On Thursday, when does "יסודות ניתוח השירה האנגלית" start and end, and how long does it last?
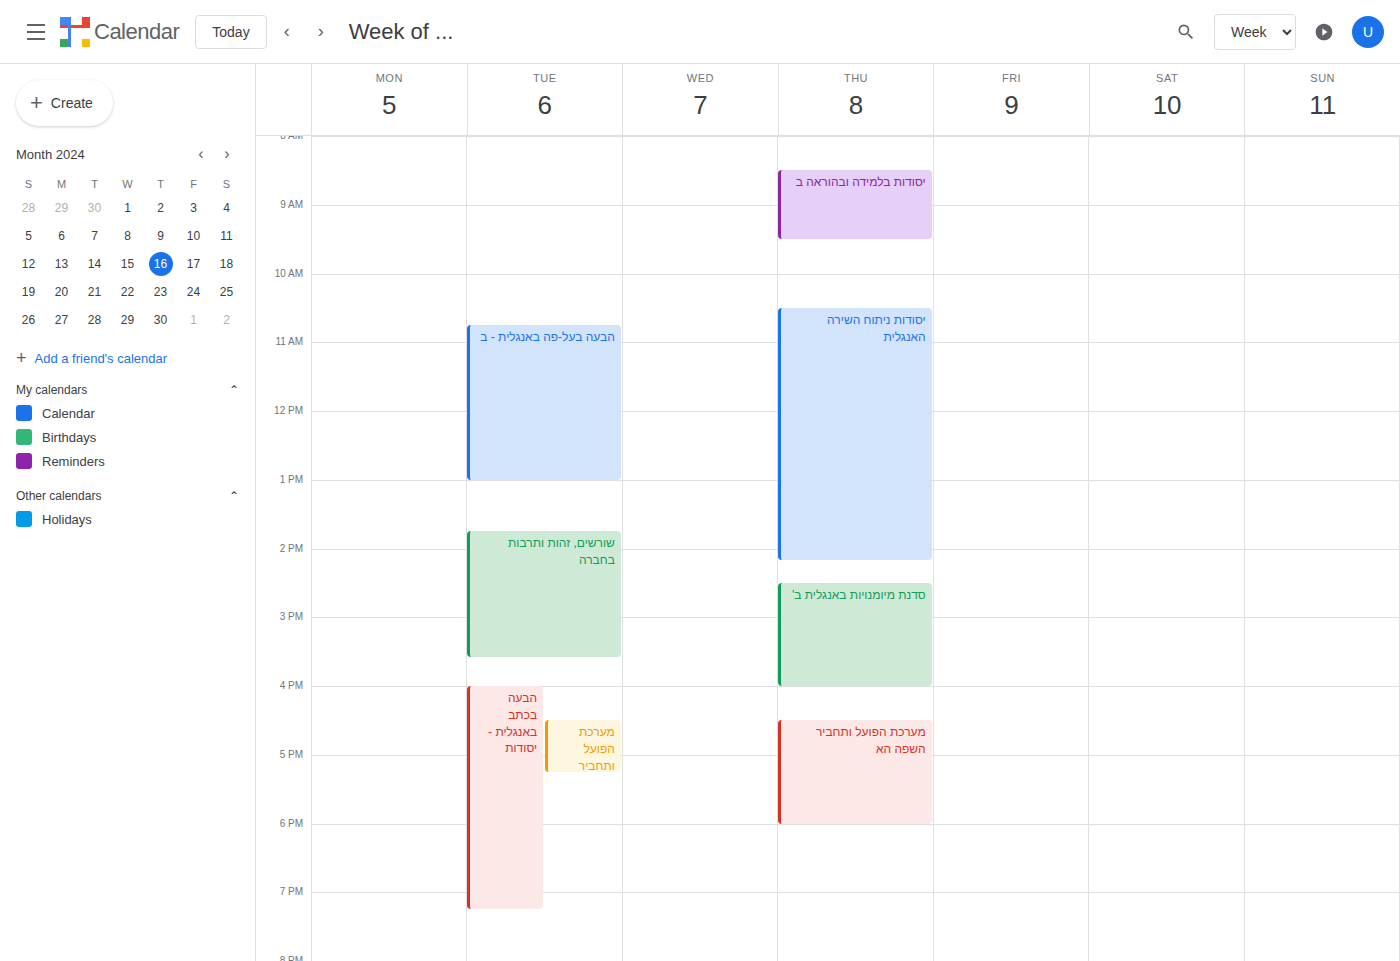
10:30 AM to 2:10 PM, 3 hours 40 minutes